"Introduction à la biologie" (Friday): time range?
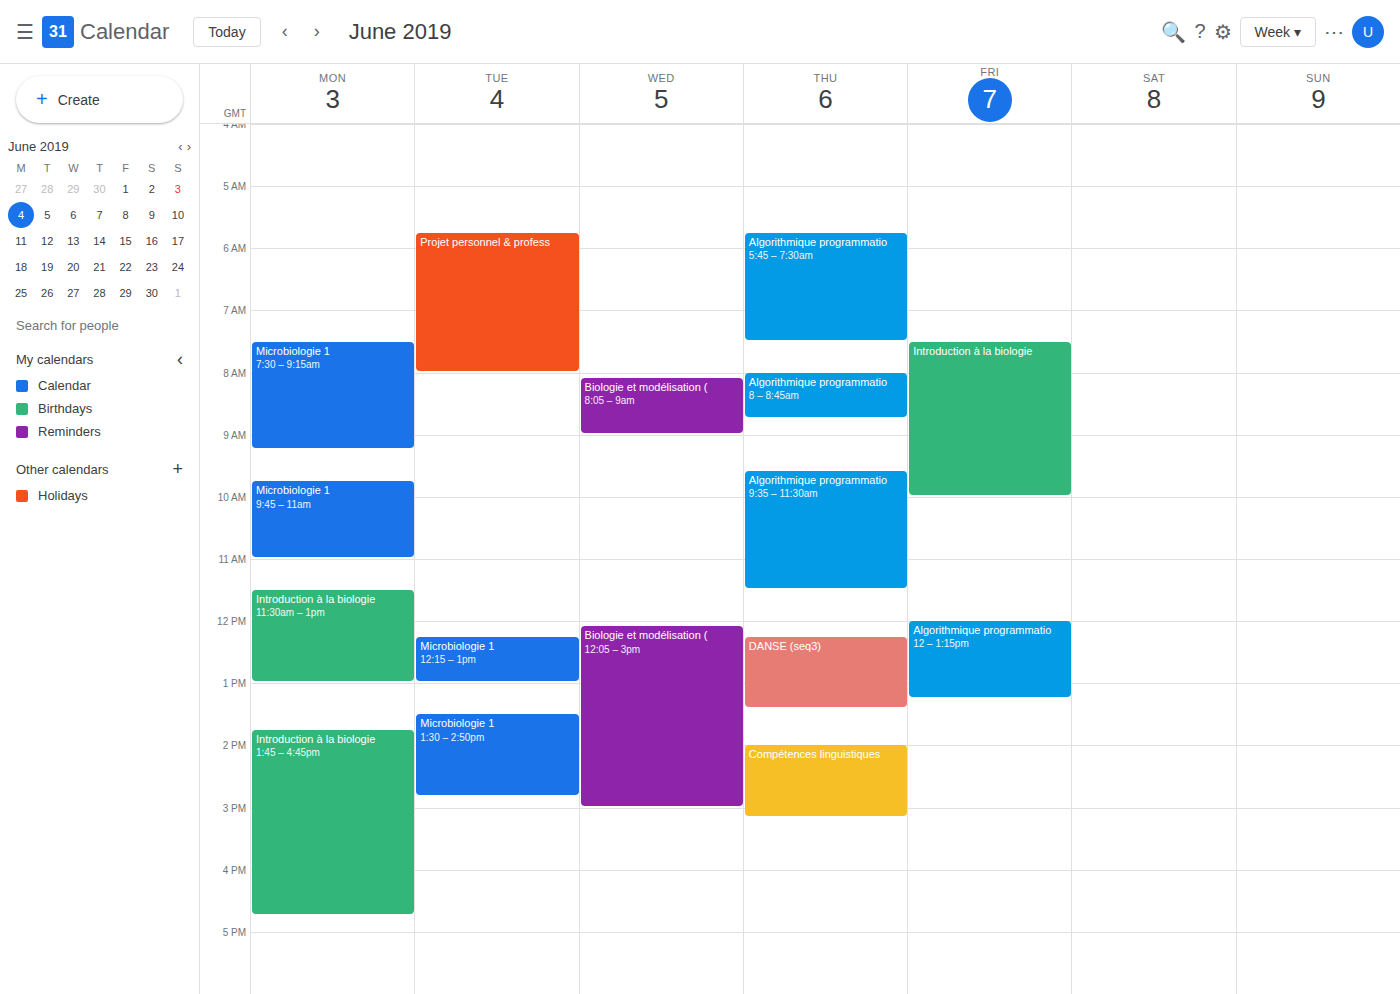
7:30 AM to 10:00 AM